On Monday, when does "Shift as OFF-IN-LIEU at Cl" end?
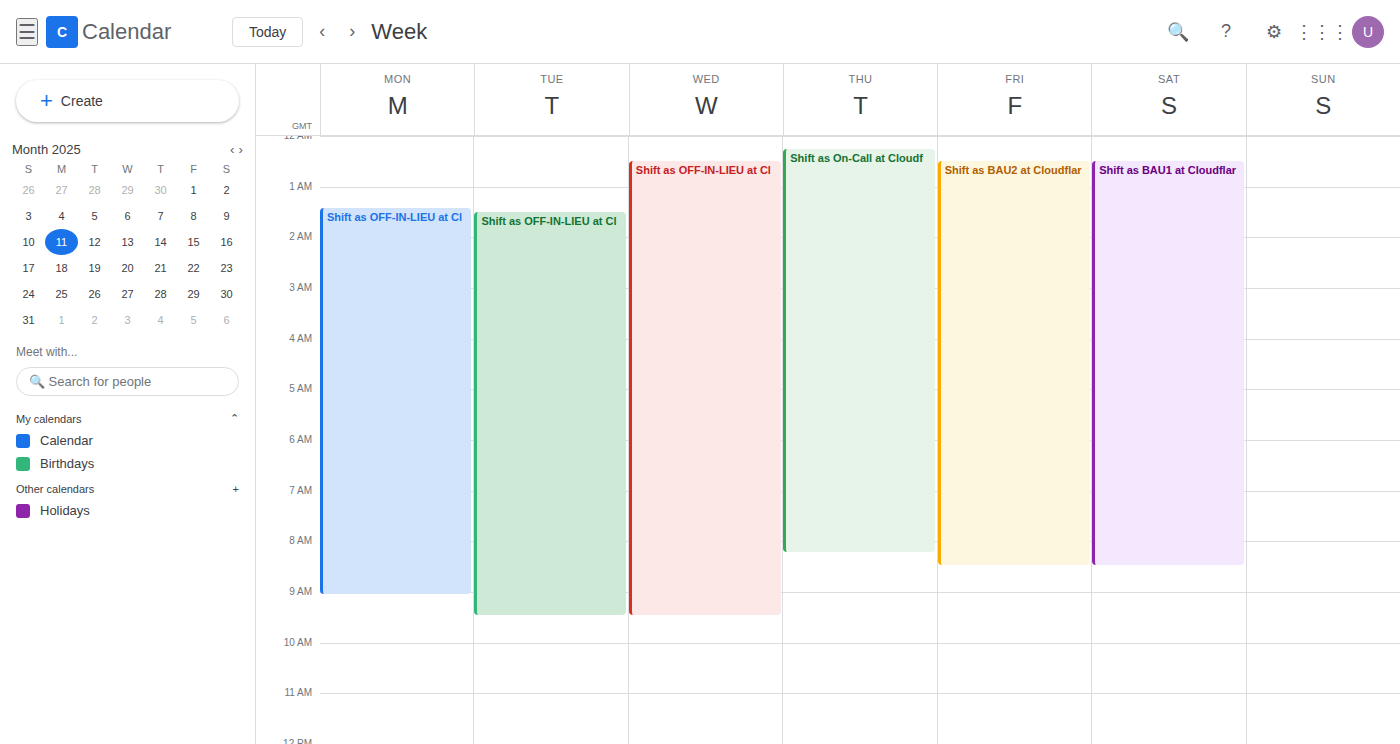
9:05 AM